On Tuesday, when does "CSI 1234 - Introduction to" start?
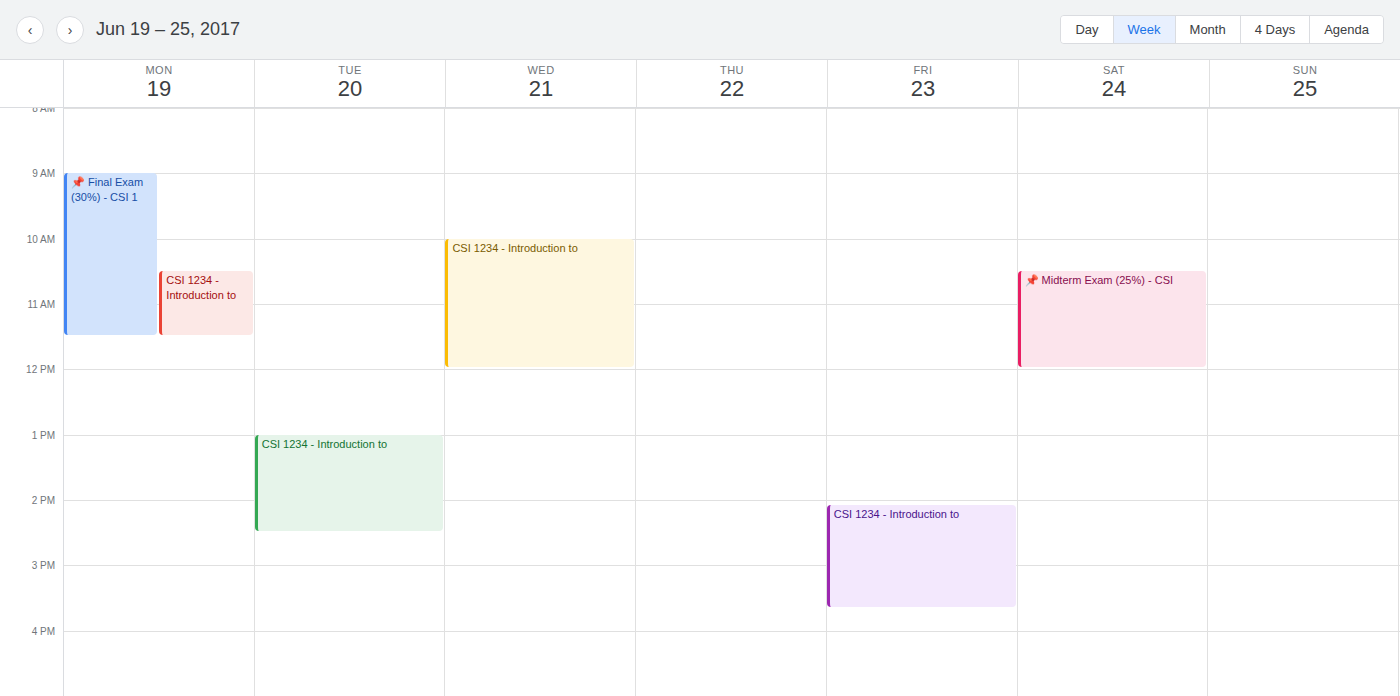
1:00 PM